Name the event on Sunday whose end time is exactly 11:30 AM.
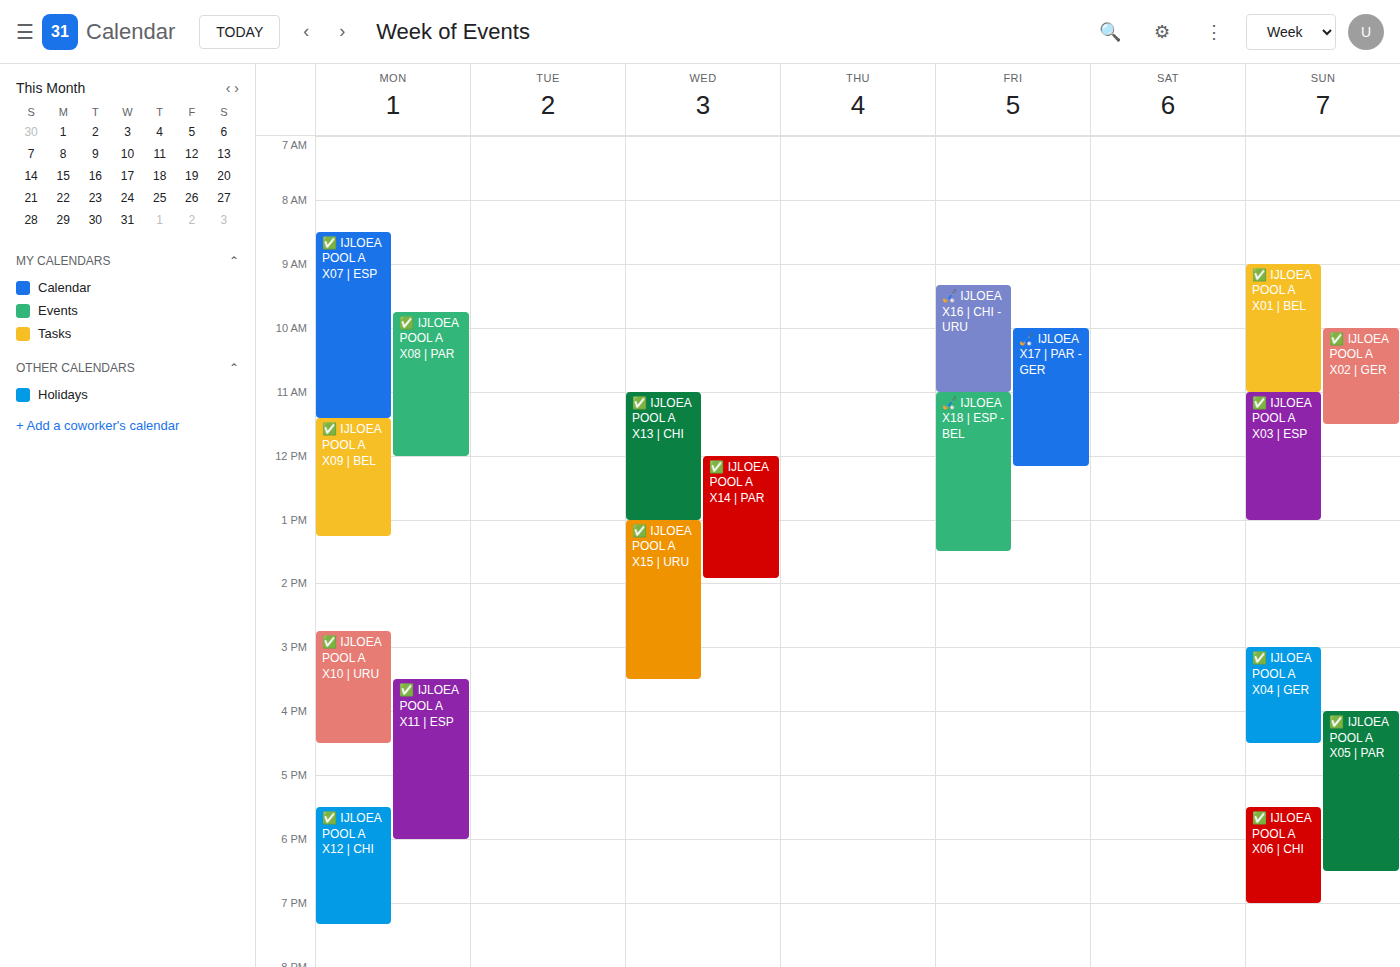
"✅ IJLOEA POOL A X02 | GER"